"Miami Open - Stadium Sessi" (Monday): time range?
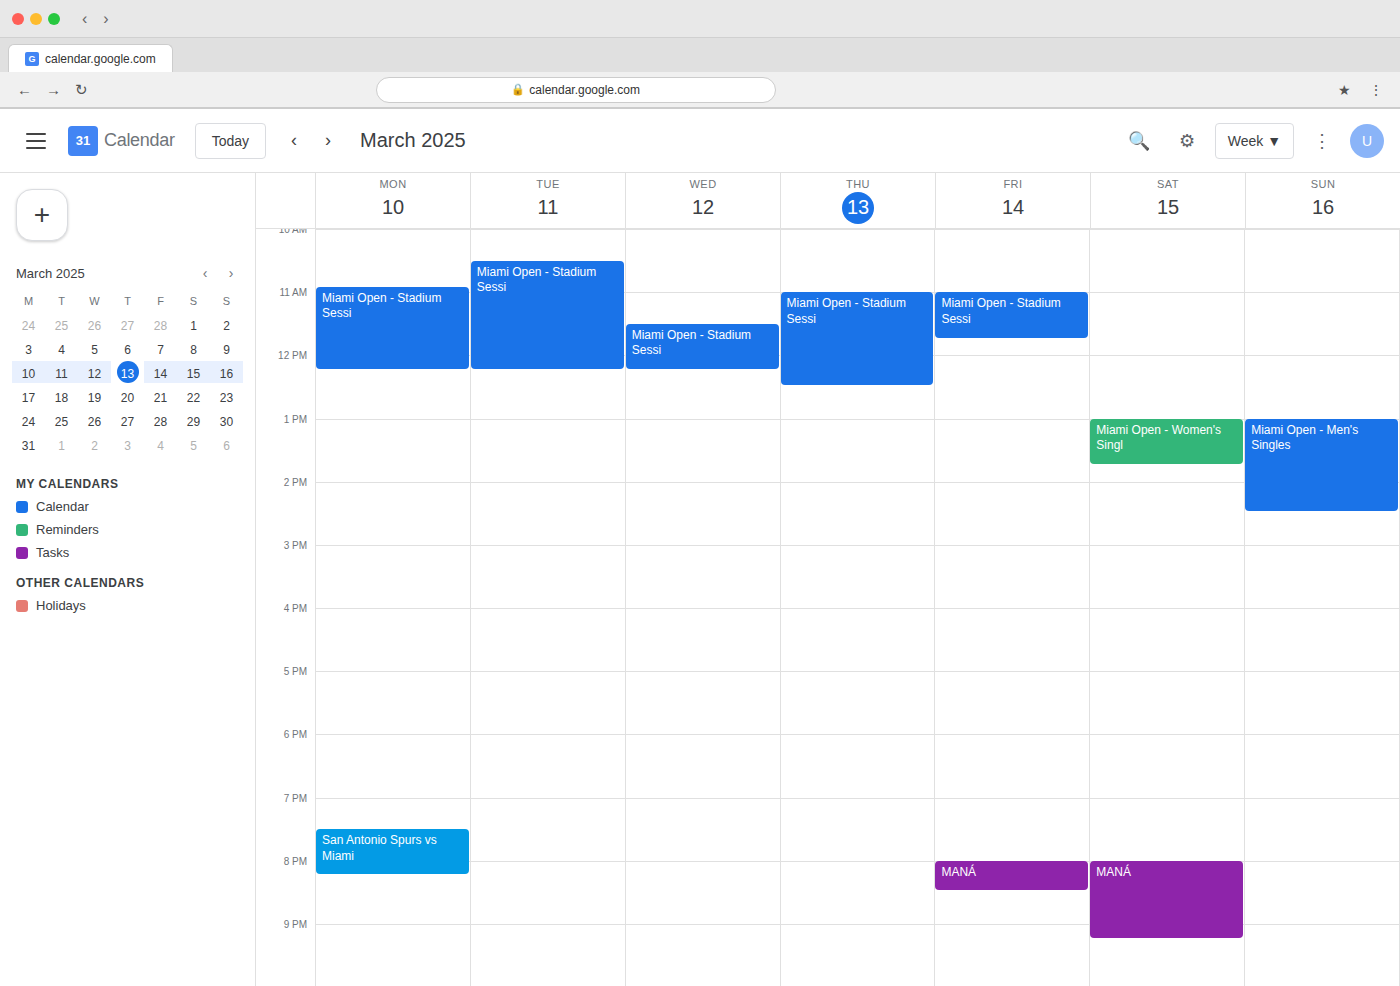
10:55 AM to 12:15 PM